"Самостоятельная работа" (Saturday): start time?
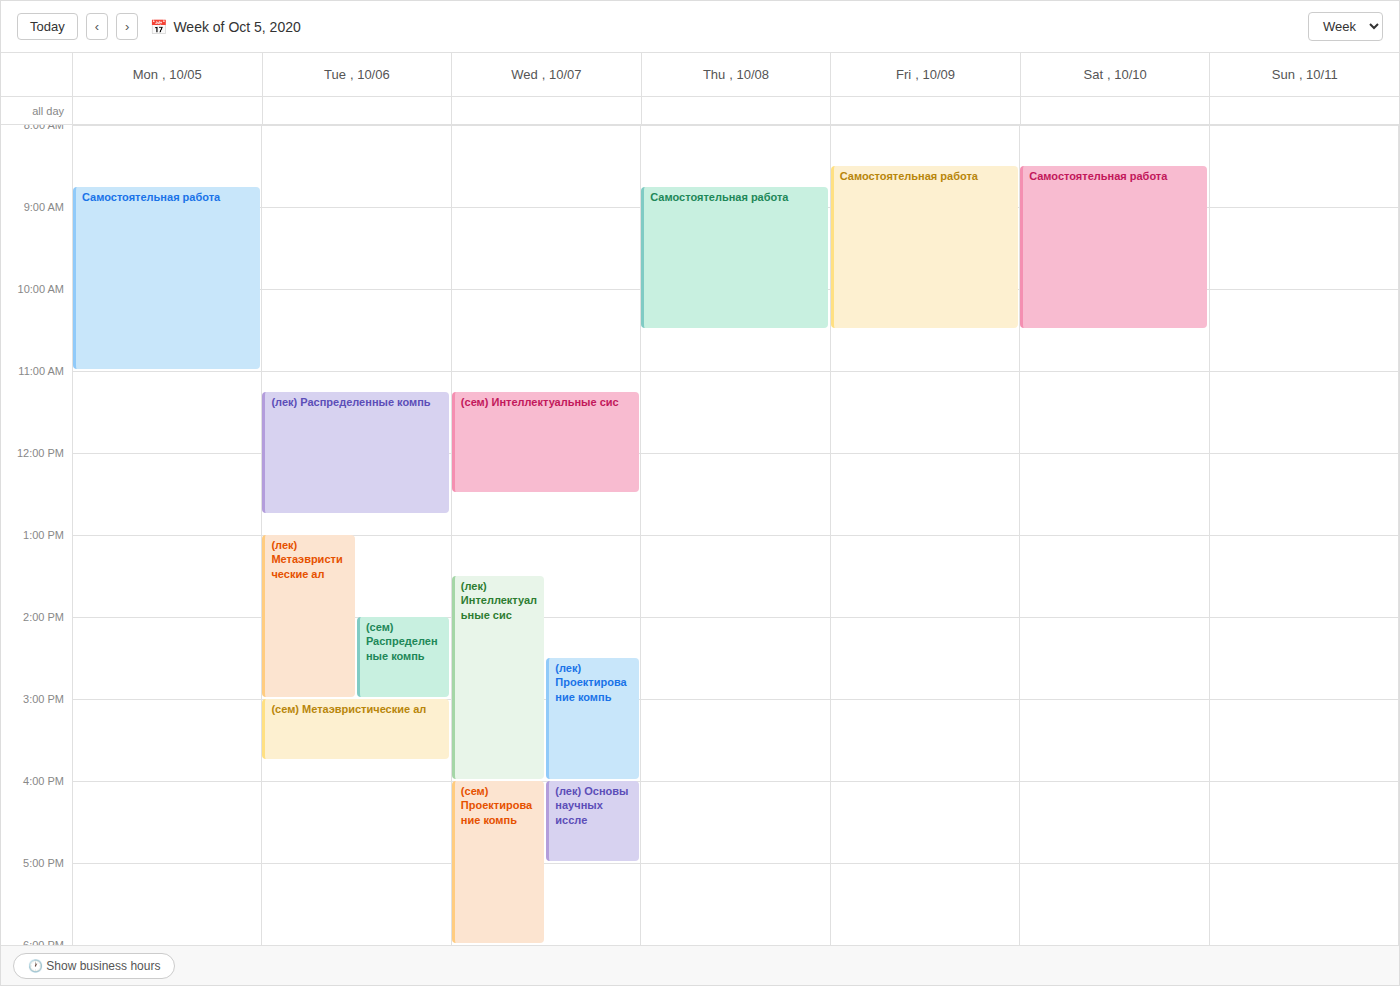
8:30 AM